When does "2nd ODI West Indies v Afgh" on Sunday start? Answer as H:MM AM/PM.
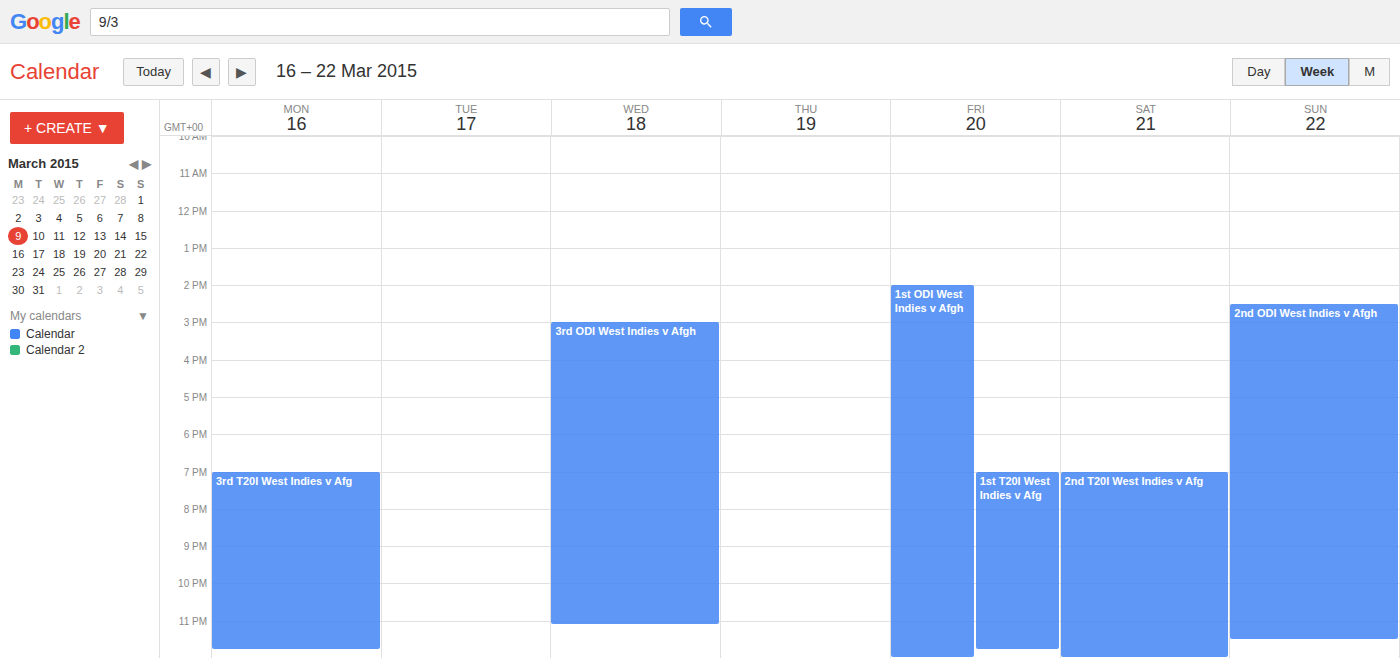
2:30 PM